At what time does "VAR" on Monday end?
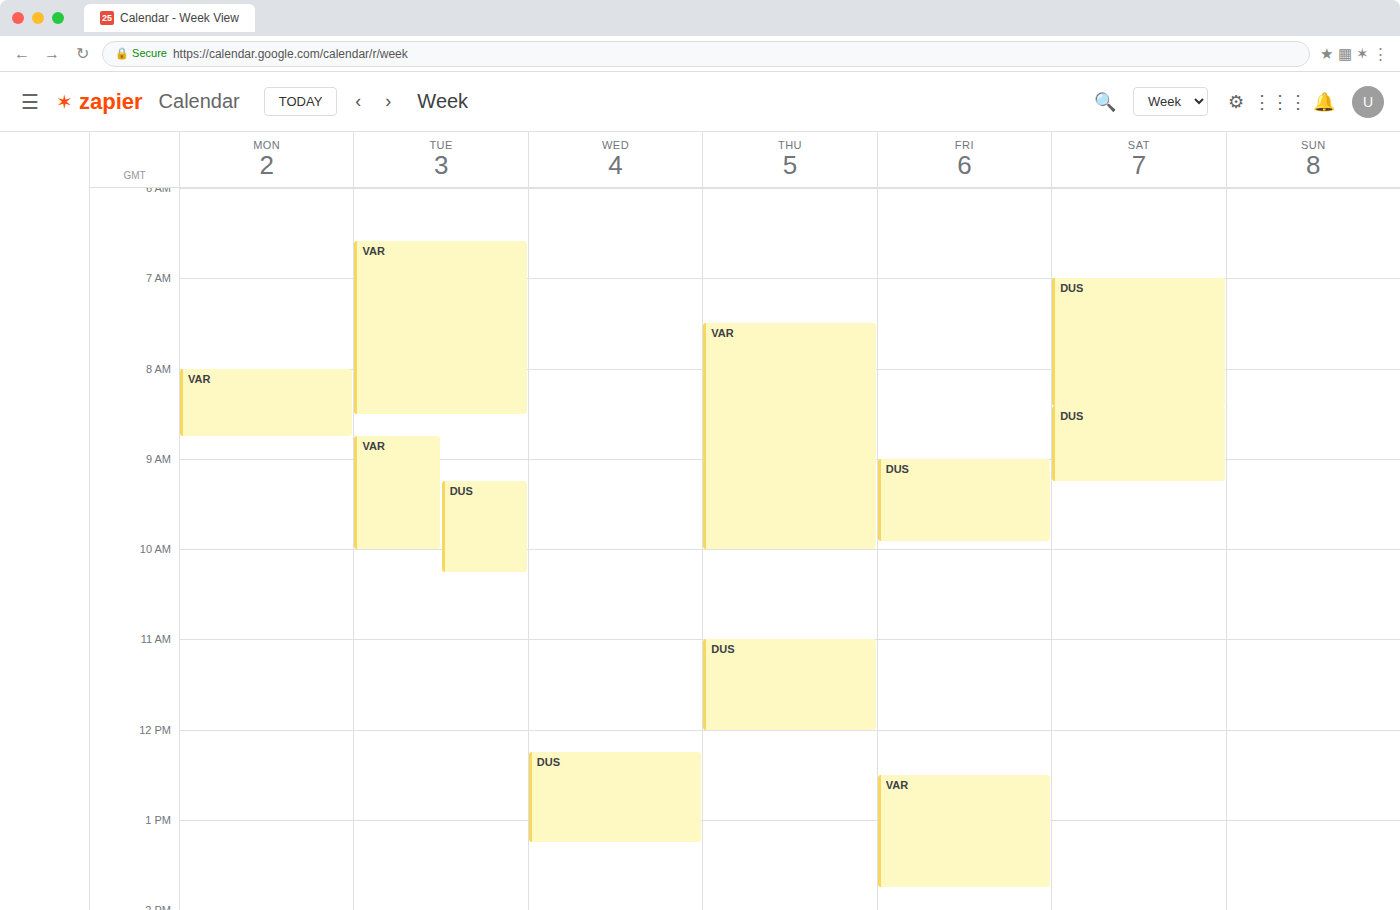
8:45 AM